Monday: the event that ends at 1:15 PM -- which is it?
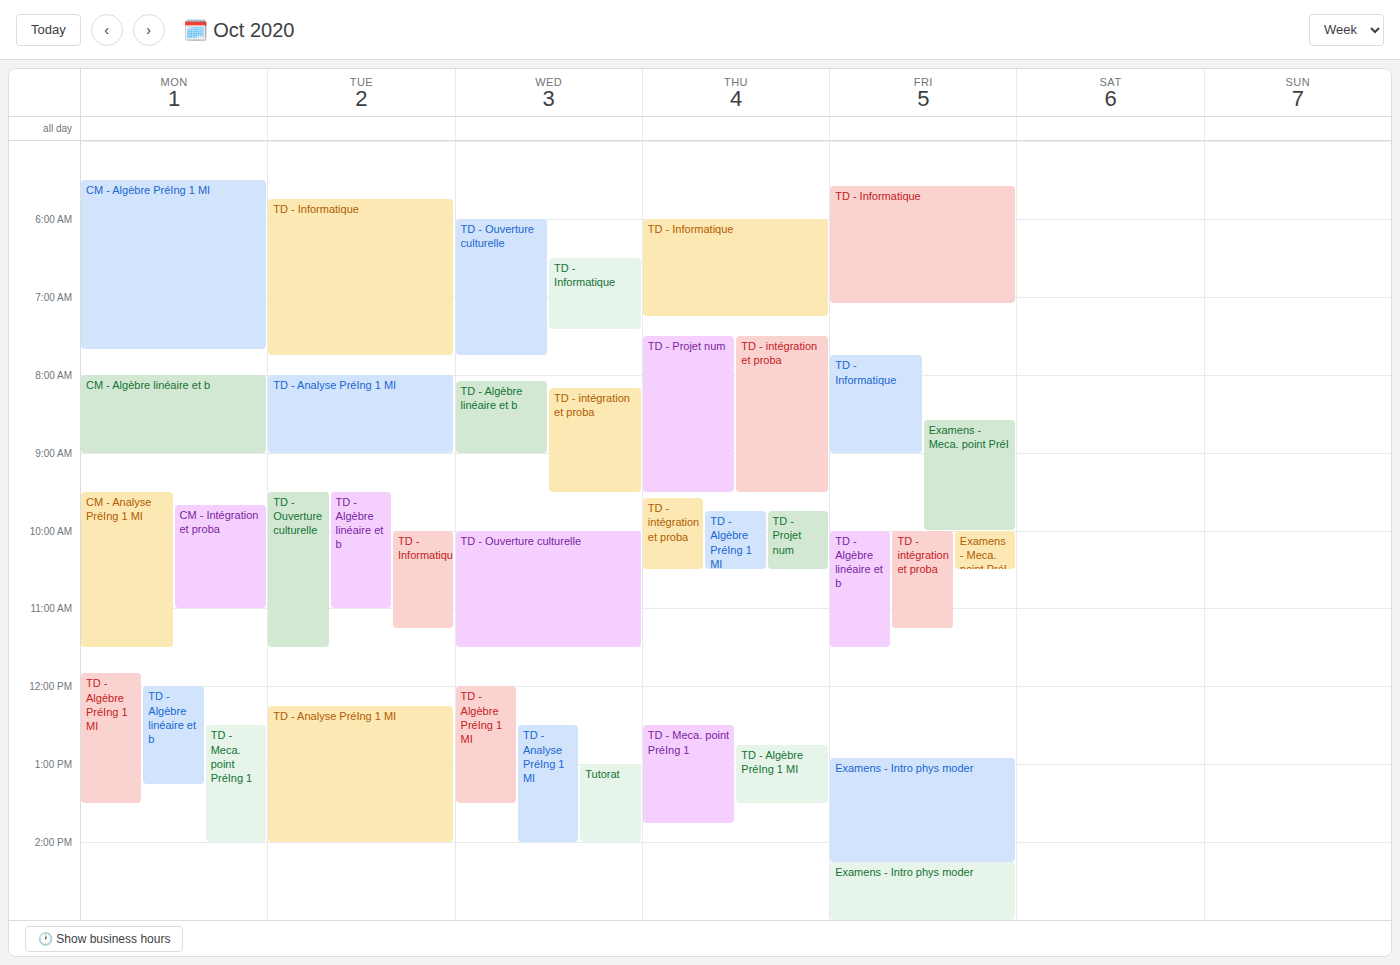
"TD - Algèbre linéaire et b"